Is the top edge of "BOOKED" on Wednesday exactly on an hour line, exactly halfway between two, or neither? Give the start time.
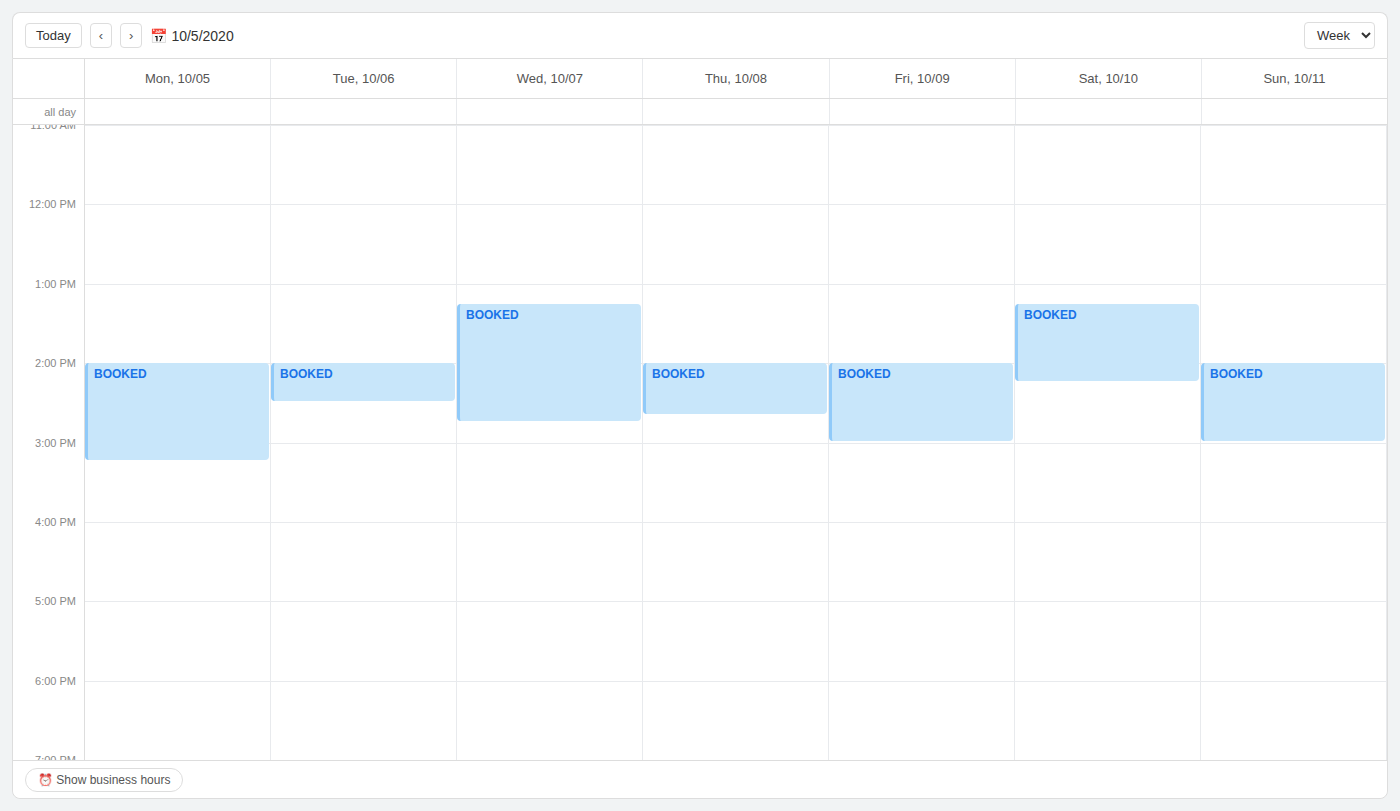
1:15 PM -- neither: a quarter of the way from the 1 PM line to the 2 PM line.